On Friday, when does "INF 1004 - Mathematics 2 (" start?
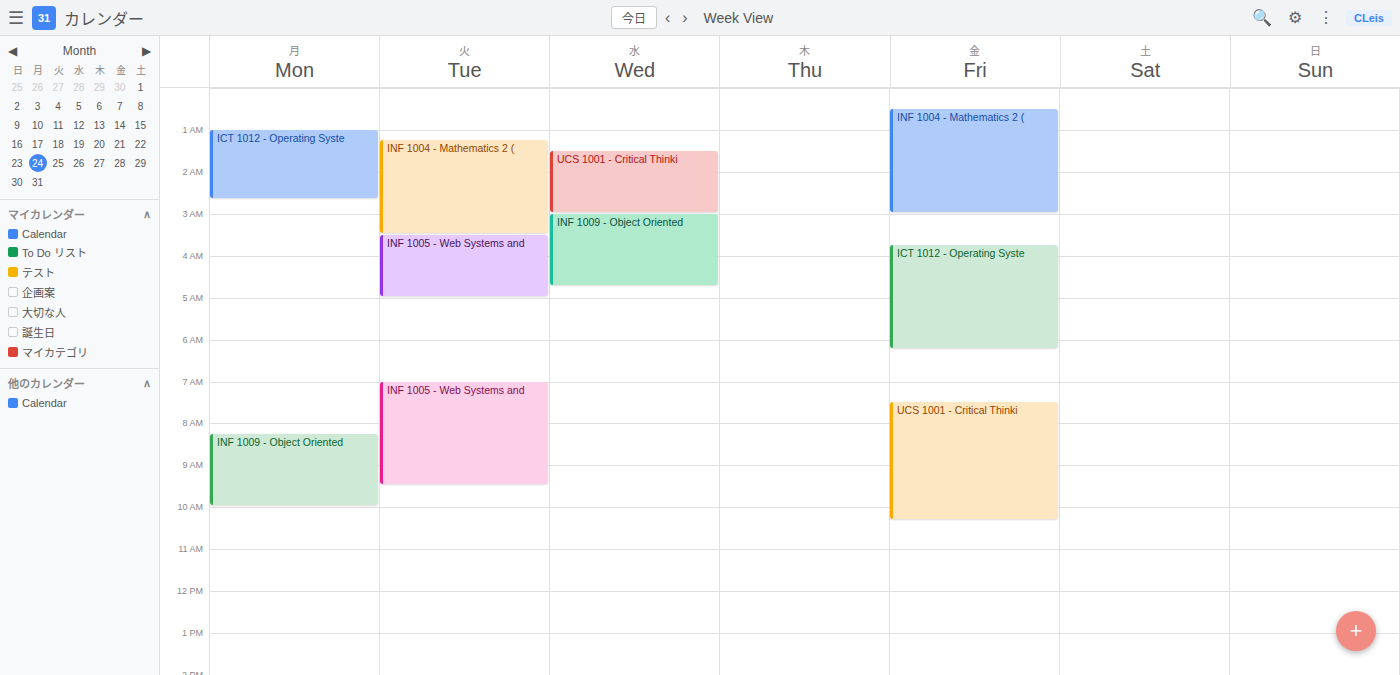
12:30 AM